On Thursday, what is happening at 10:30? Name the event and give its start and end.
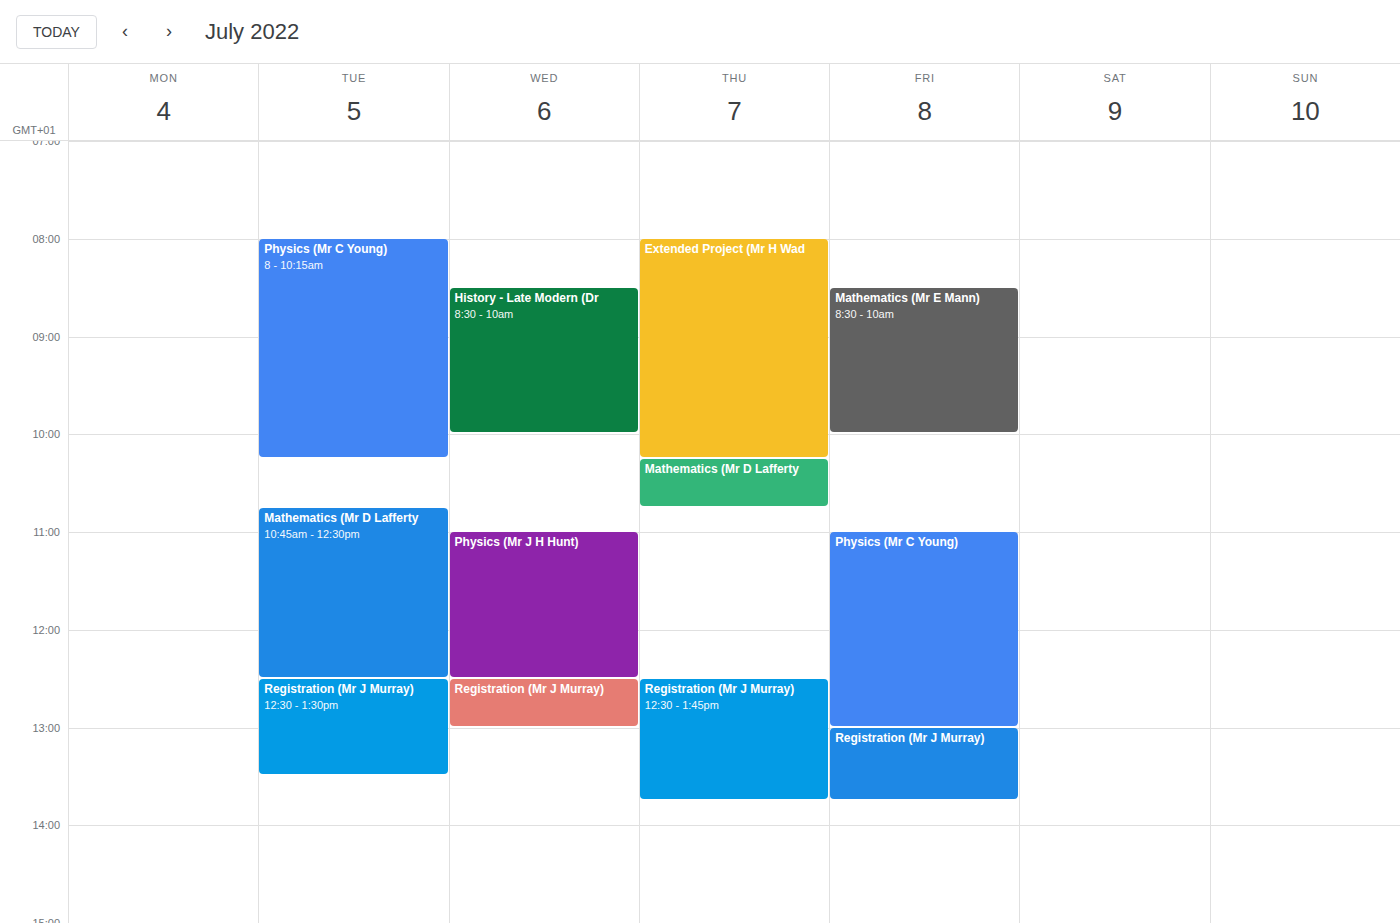
"Mathematics (Mr D Lafferty", 10:15 to 10:45